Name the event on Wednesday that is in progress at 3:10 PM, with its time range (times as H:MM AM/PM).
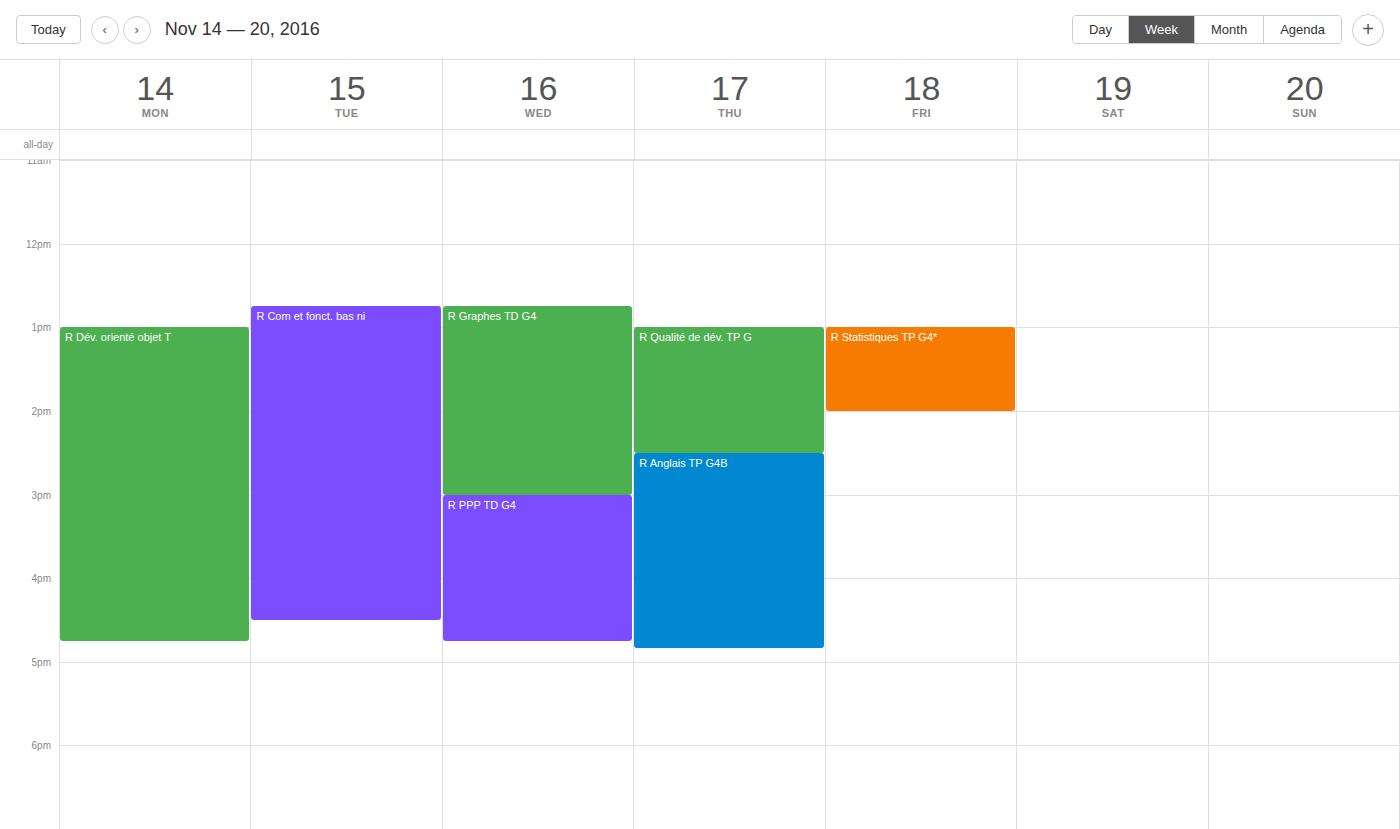
"R PPP TD G4", 3:00 PM to 4:45 PM